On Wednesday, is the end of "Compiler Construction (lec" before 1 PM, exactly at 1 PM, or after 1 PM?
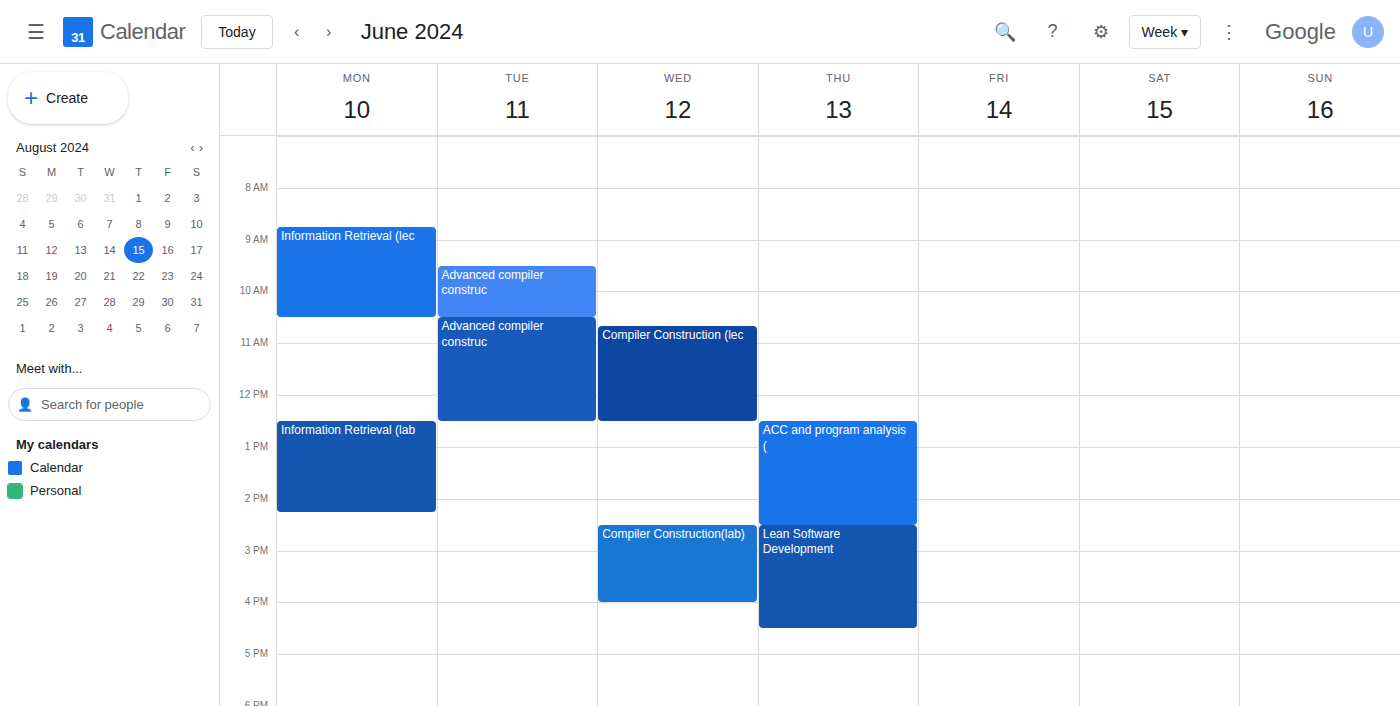
12:30 PM -- before 1 PM, 30 minutes above the 1 PM line.